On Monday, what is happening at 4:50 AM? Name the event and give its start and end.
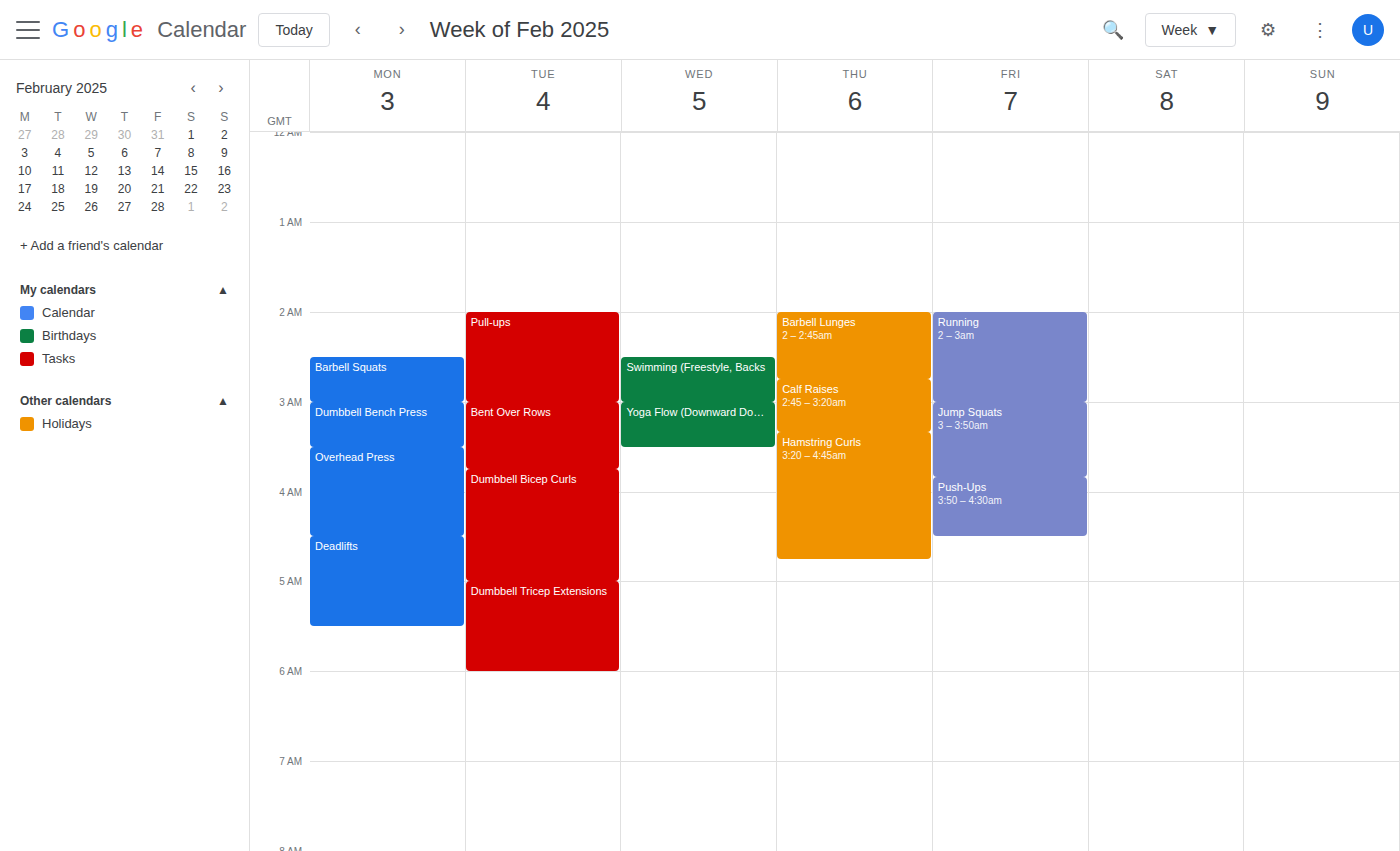
"Deadlifts", 4:30 AM to 5:30 AM